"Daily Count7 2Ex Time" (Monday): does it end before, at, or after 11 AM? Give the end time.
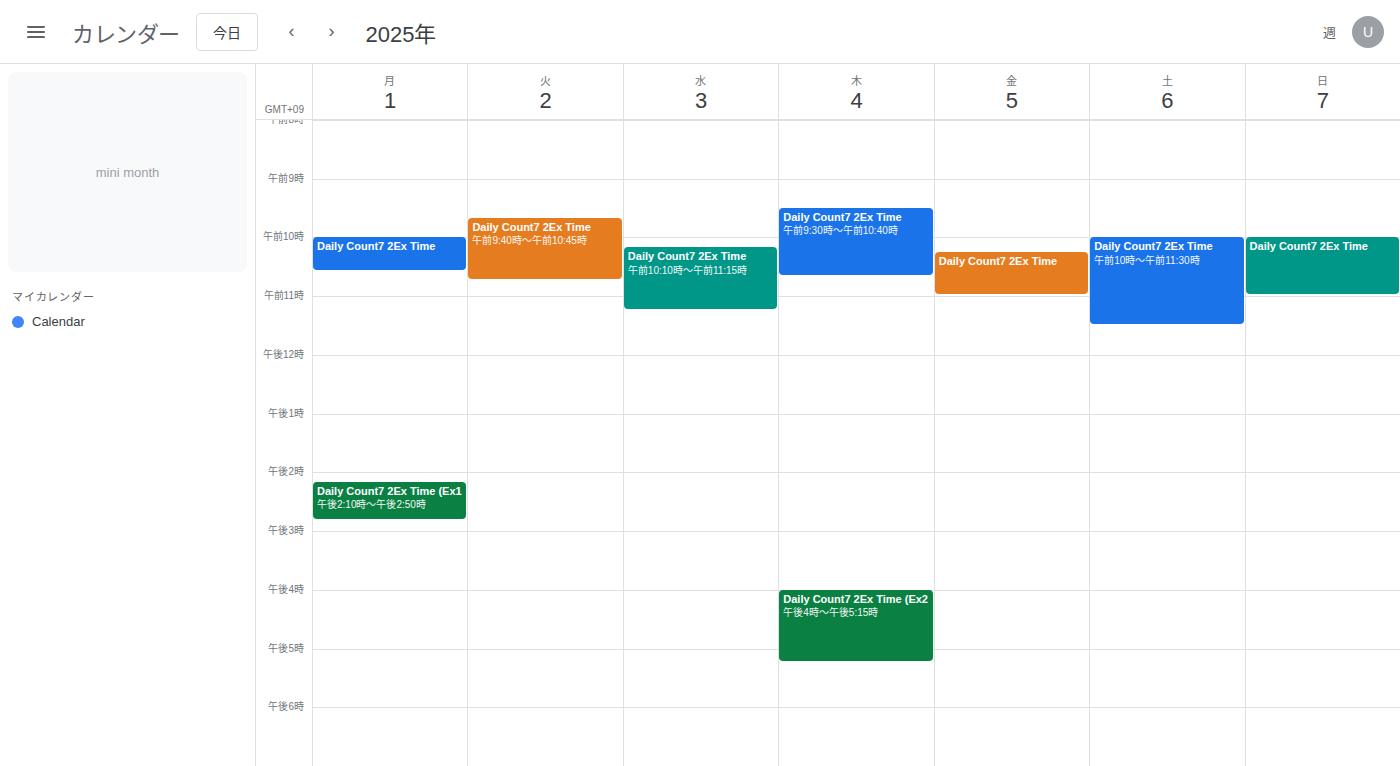
10:35 AM -- before 11 AM, 25 minutes above the 11 AM line.